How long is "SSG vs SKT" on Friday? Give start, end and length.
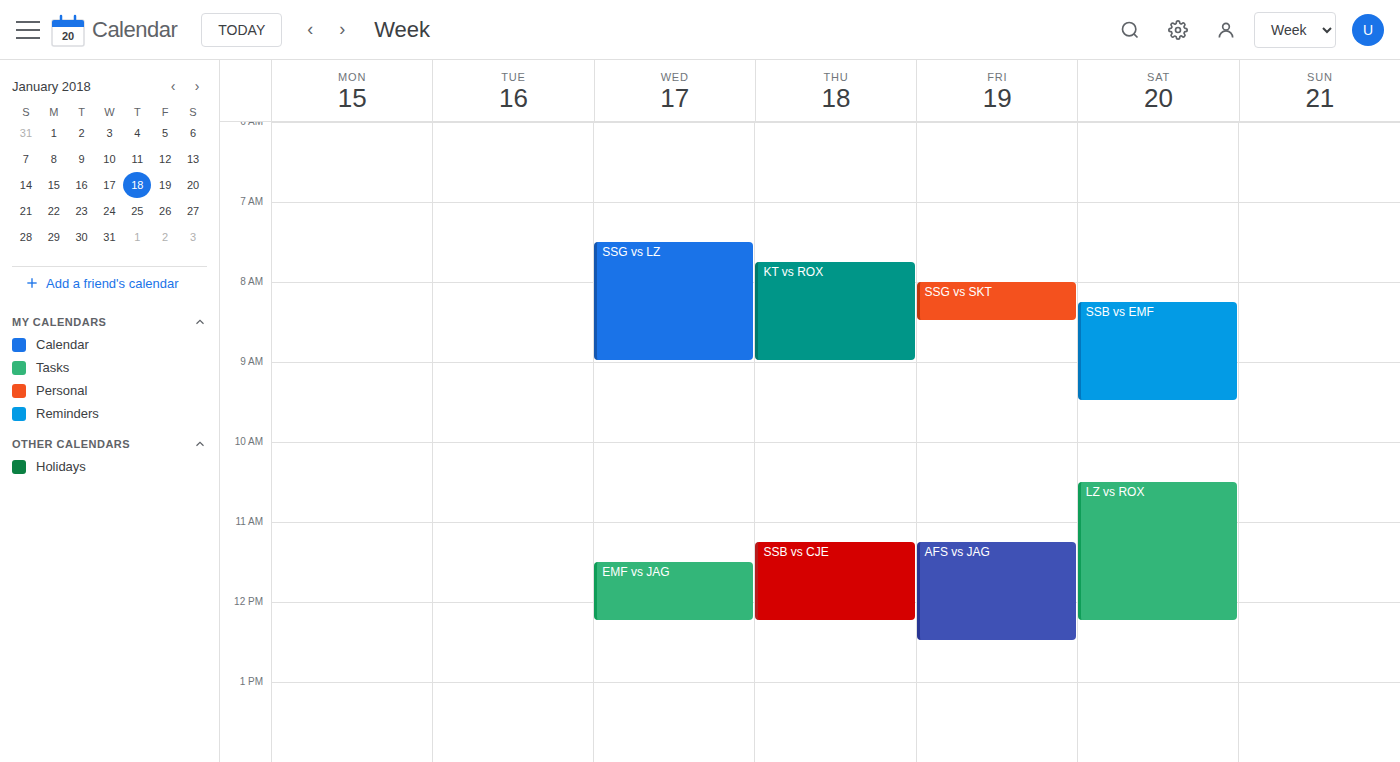
8:00 AM to 8:30 AM, 30 minutes